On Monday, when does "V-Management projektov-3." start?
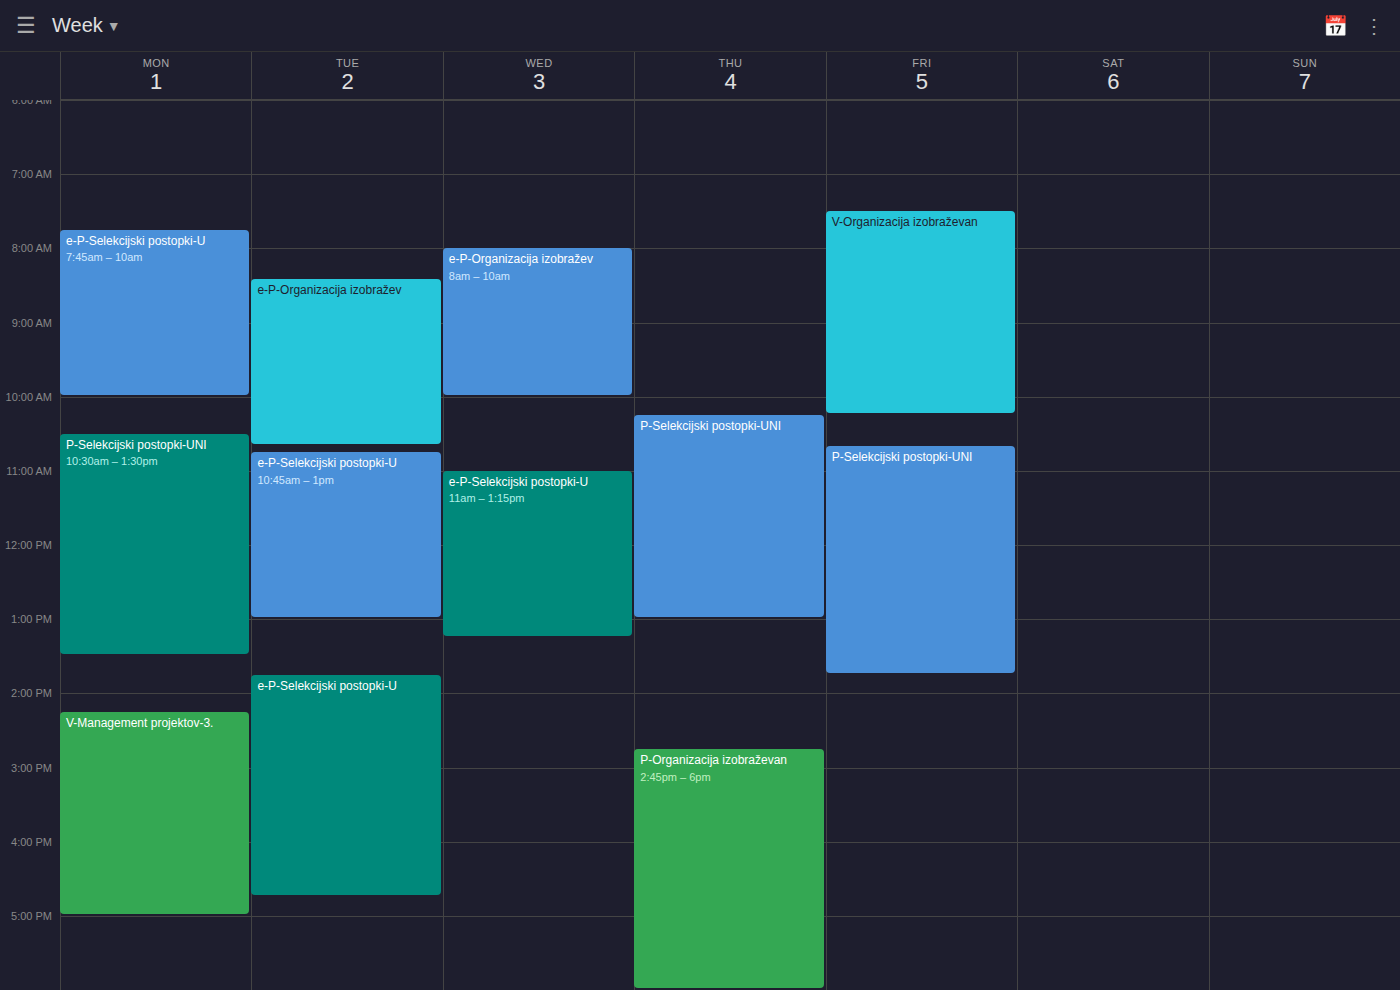
2:15 PM